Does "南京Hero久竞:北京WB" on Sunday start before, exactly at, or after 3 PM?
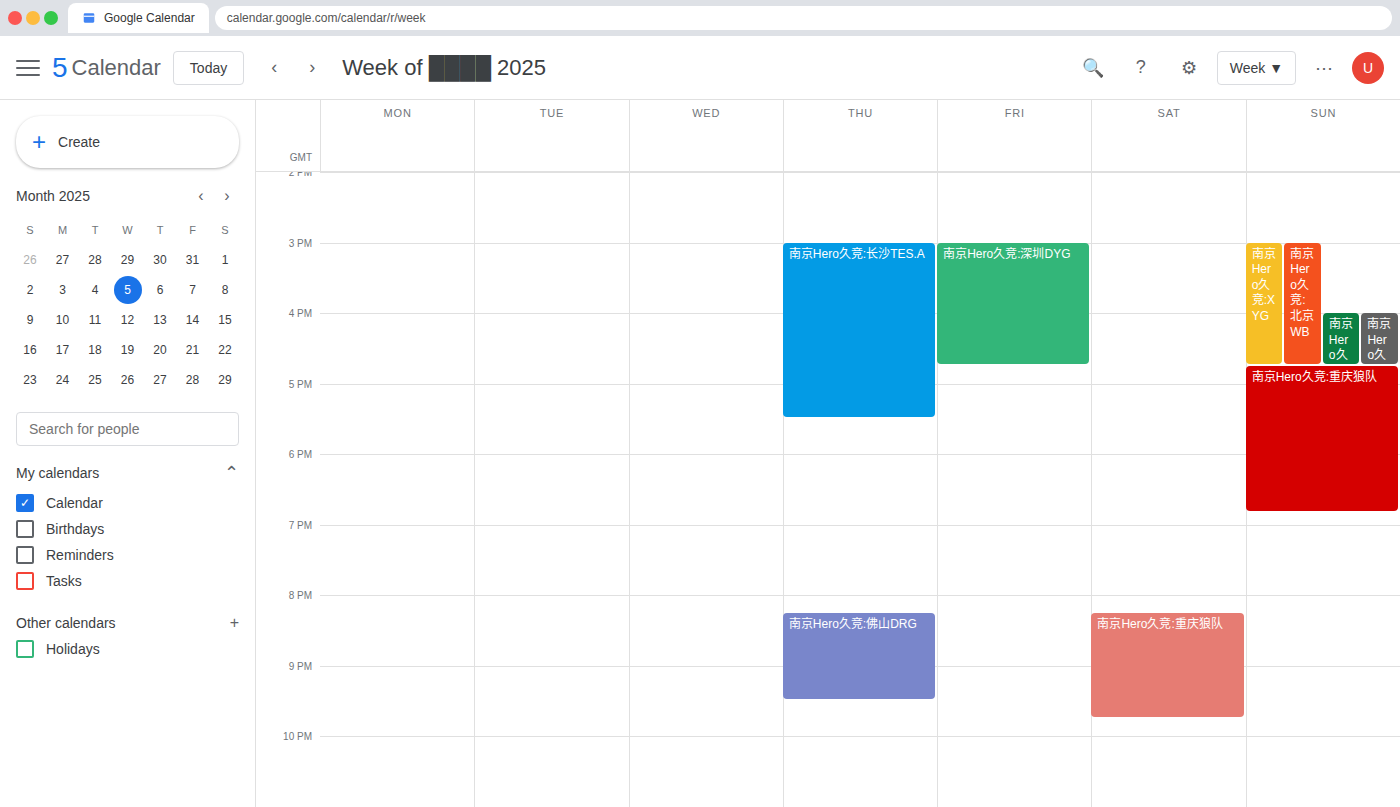
3:00 PM -- exactly at 3 PM, on the 3 PM line.